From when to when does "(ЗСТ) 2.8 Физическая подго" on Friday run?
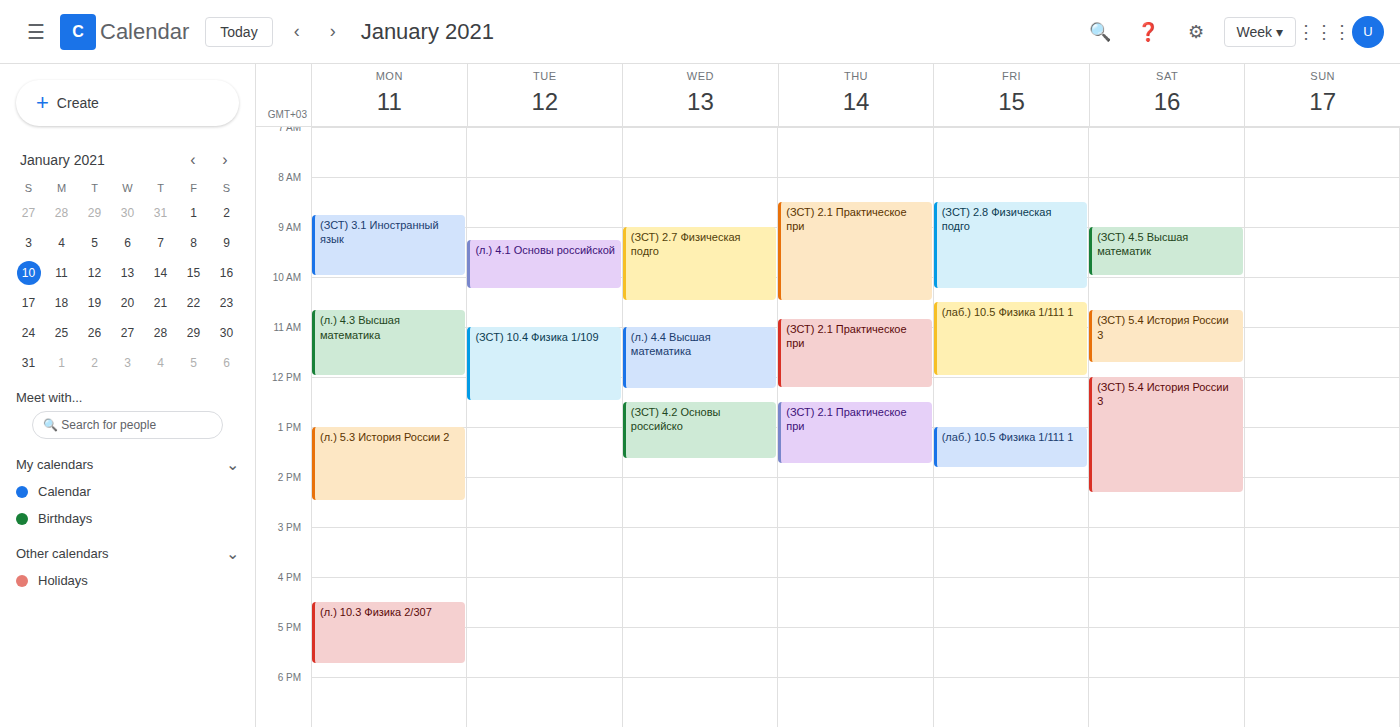
8:30 AM to 10:15 AM